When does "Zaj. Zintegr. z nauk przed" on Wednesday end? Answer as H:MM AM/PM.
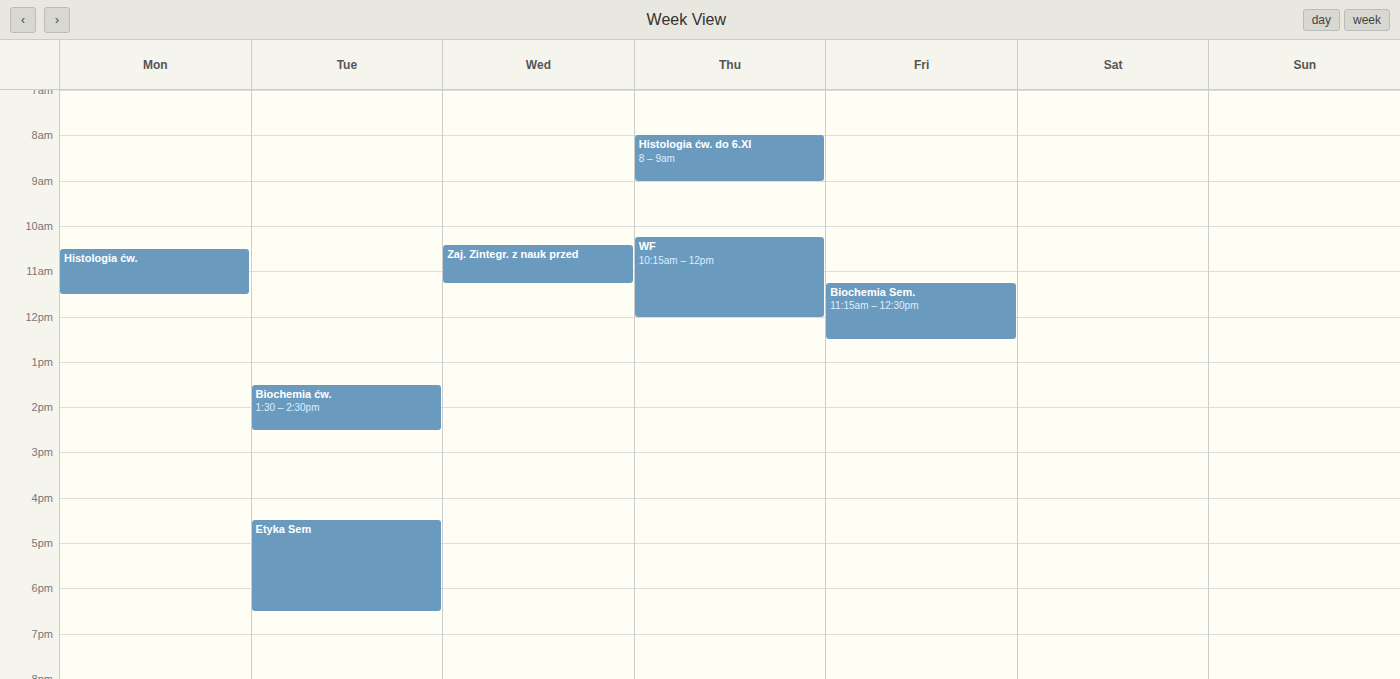
11:15 AM